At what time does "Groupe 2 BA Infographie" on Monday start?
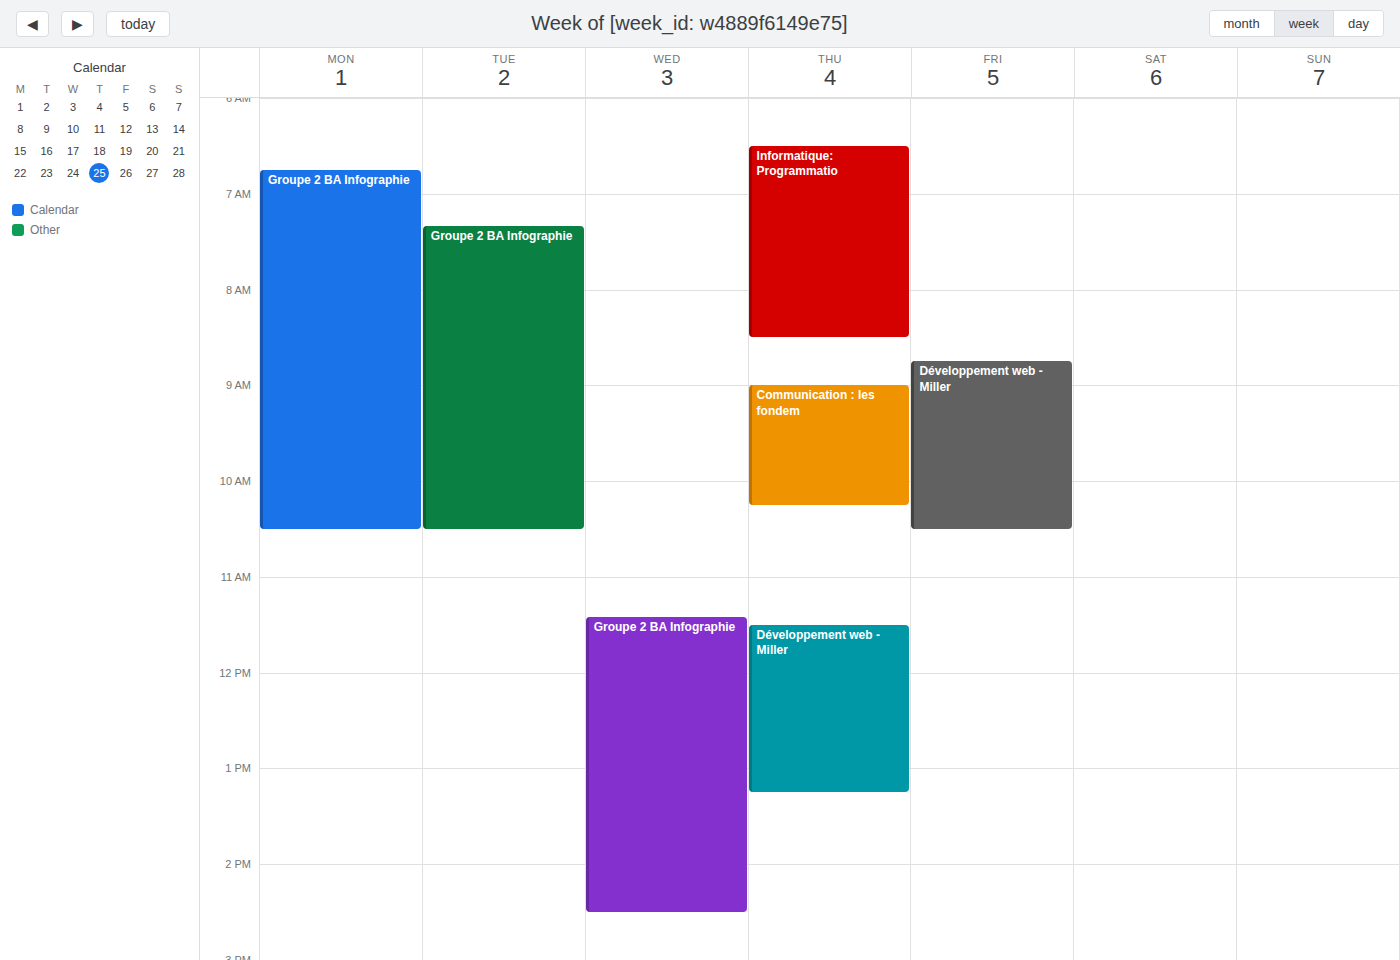
6:45 AM